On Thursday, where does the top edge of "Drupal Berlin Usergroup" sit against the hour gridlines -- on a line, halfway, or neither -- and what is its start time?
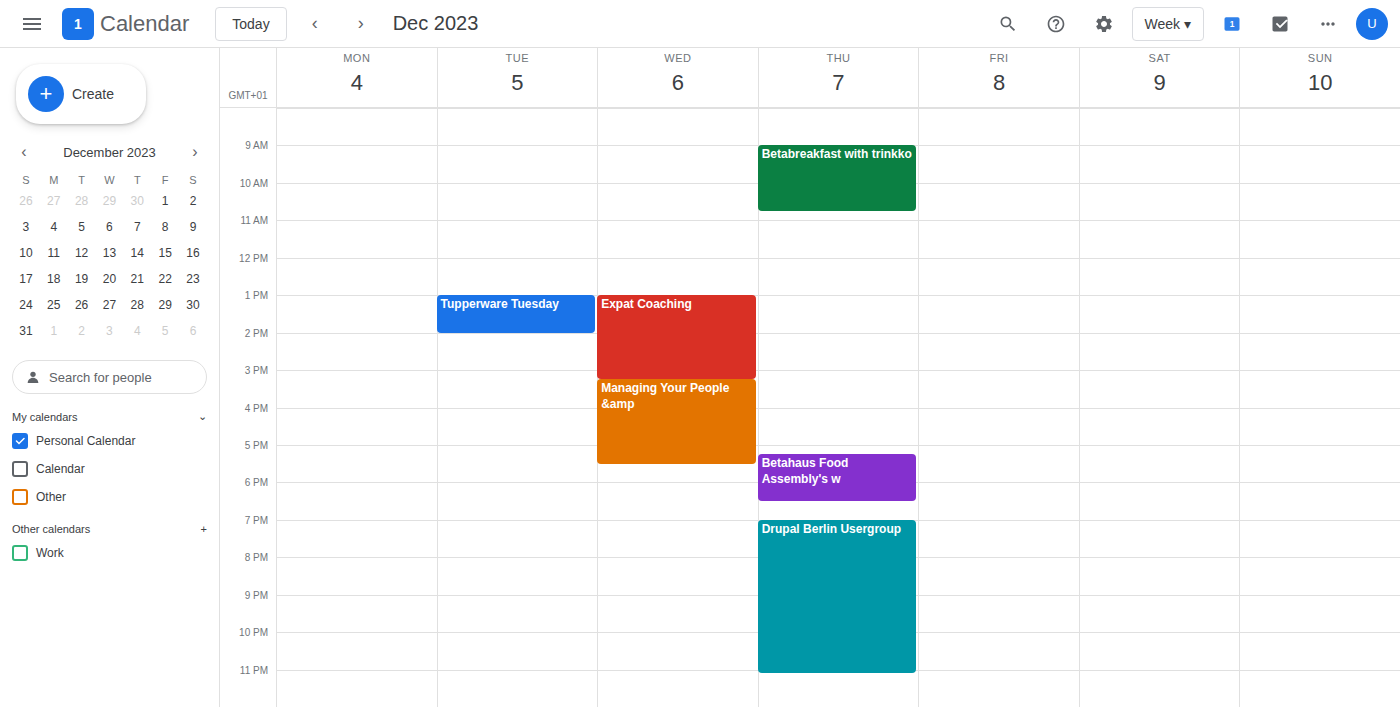
7:00 PM -- exactly on the 7 PM line.